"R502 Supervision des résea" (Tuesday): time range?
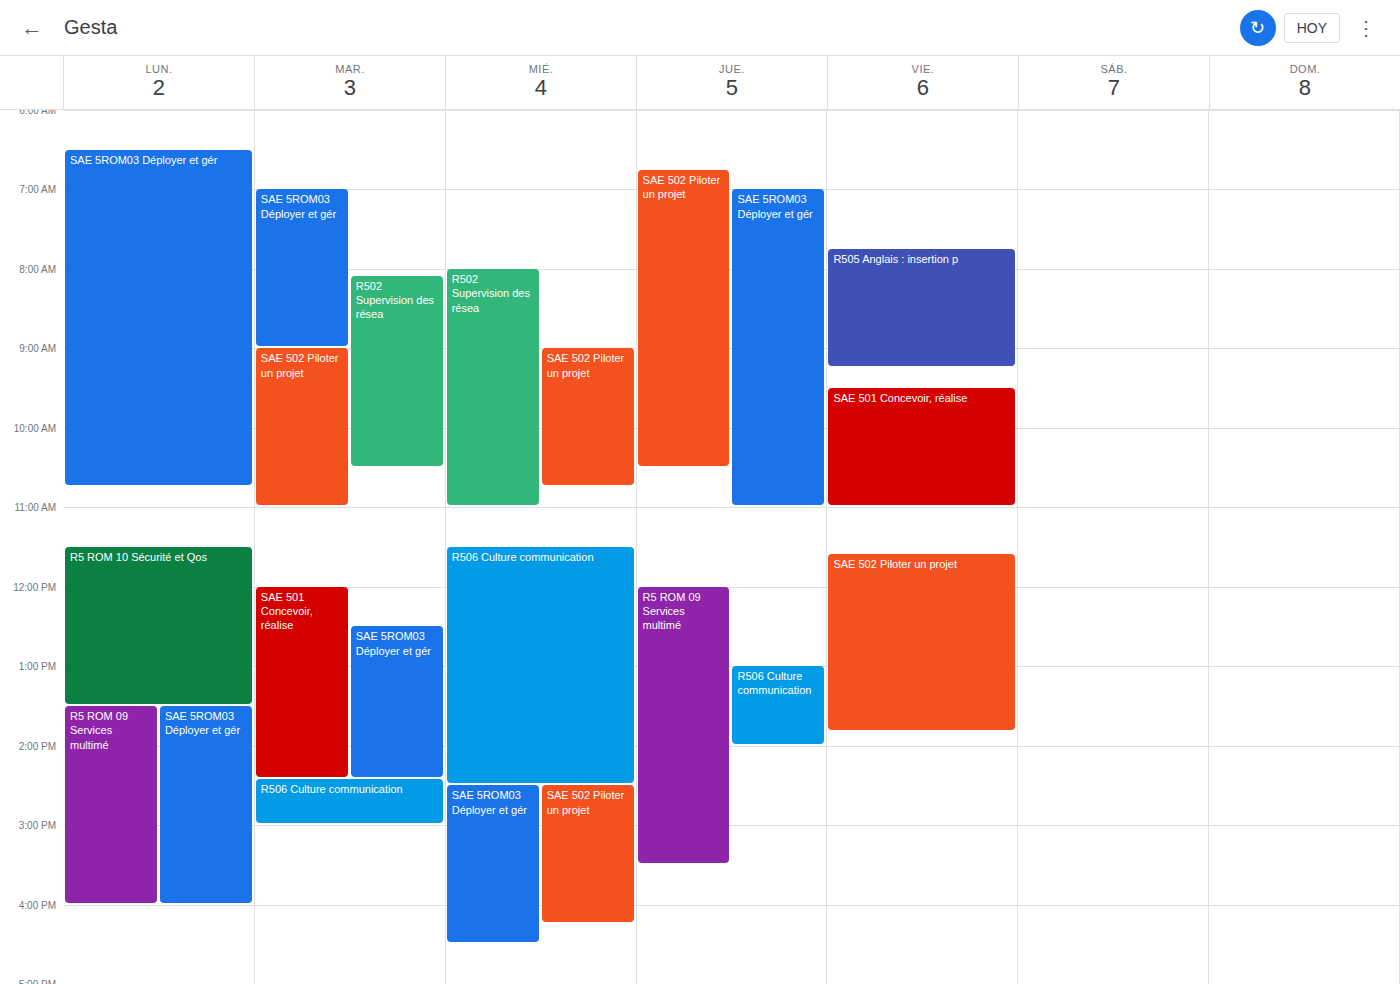
8:05 AM to 10:30 AM